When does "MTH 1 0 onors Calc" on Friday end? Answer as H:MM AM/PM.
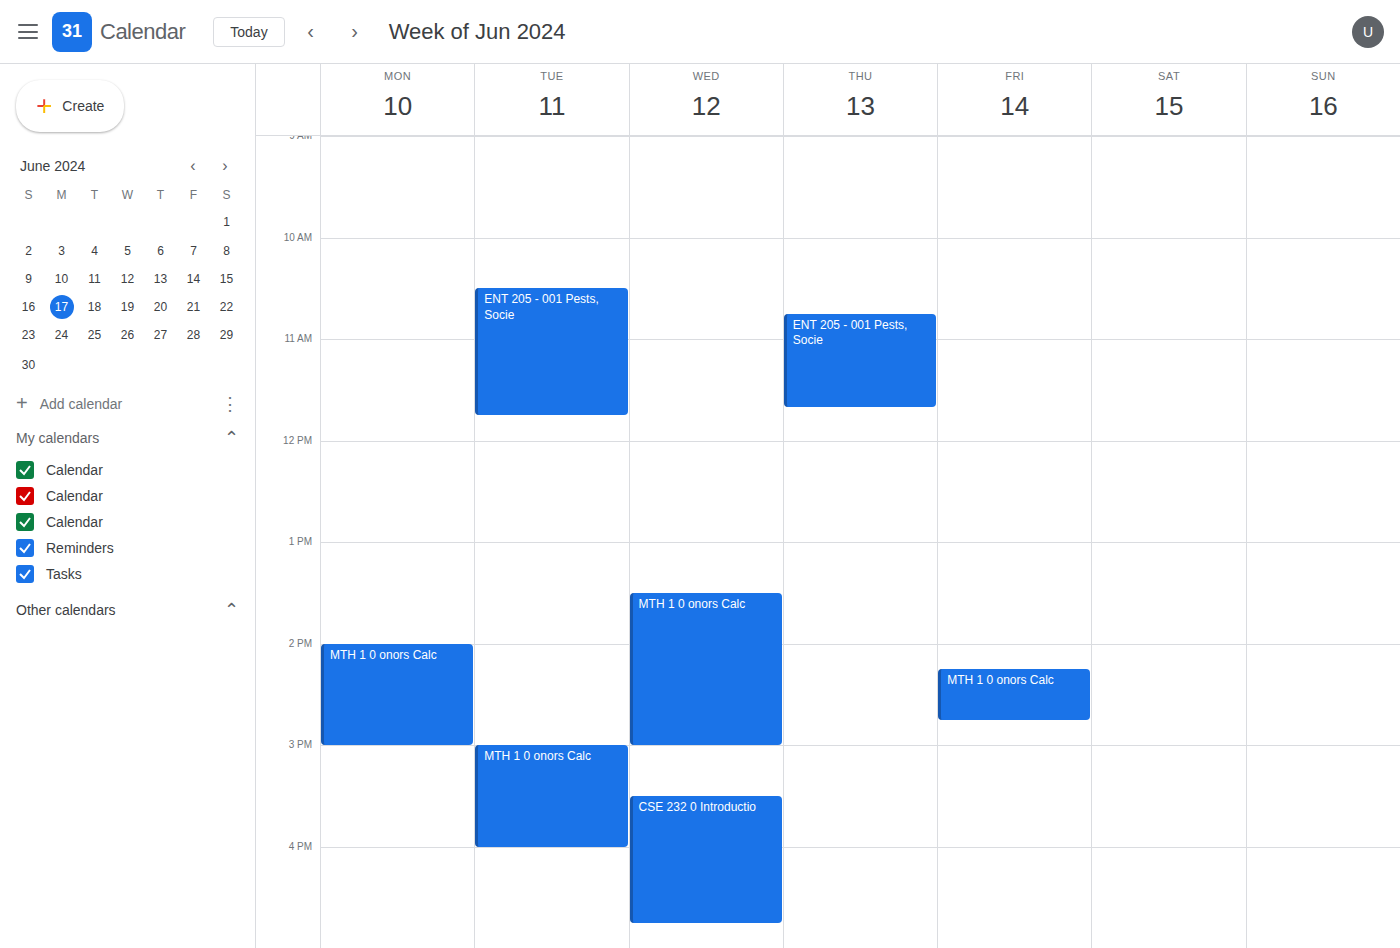
2:45 PM